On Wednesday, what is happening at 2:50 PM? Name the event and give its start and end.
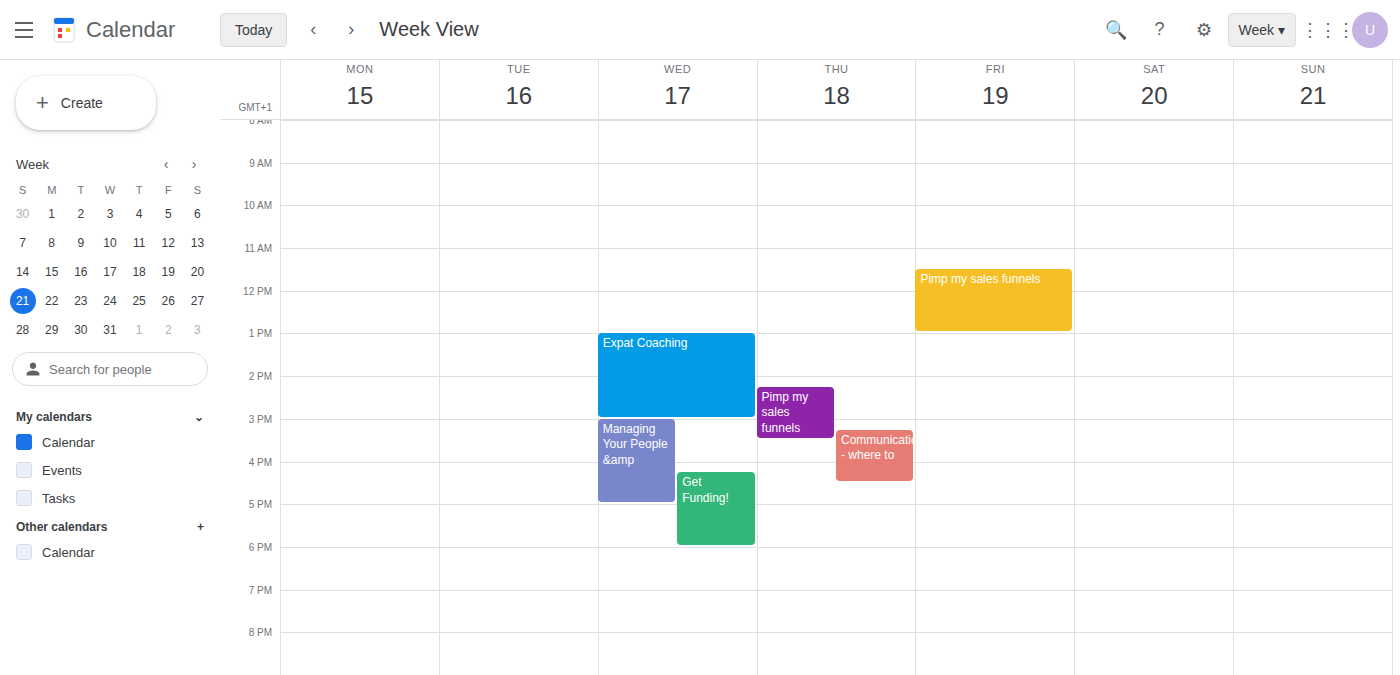
"Expat Coaching", 1:00 PM to 3:00 PM